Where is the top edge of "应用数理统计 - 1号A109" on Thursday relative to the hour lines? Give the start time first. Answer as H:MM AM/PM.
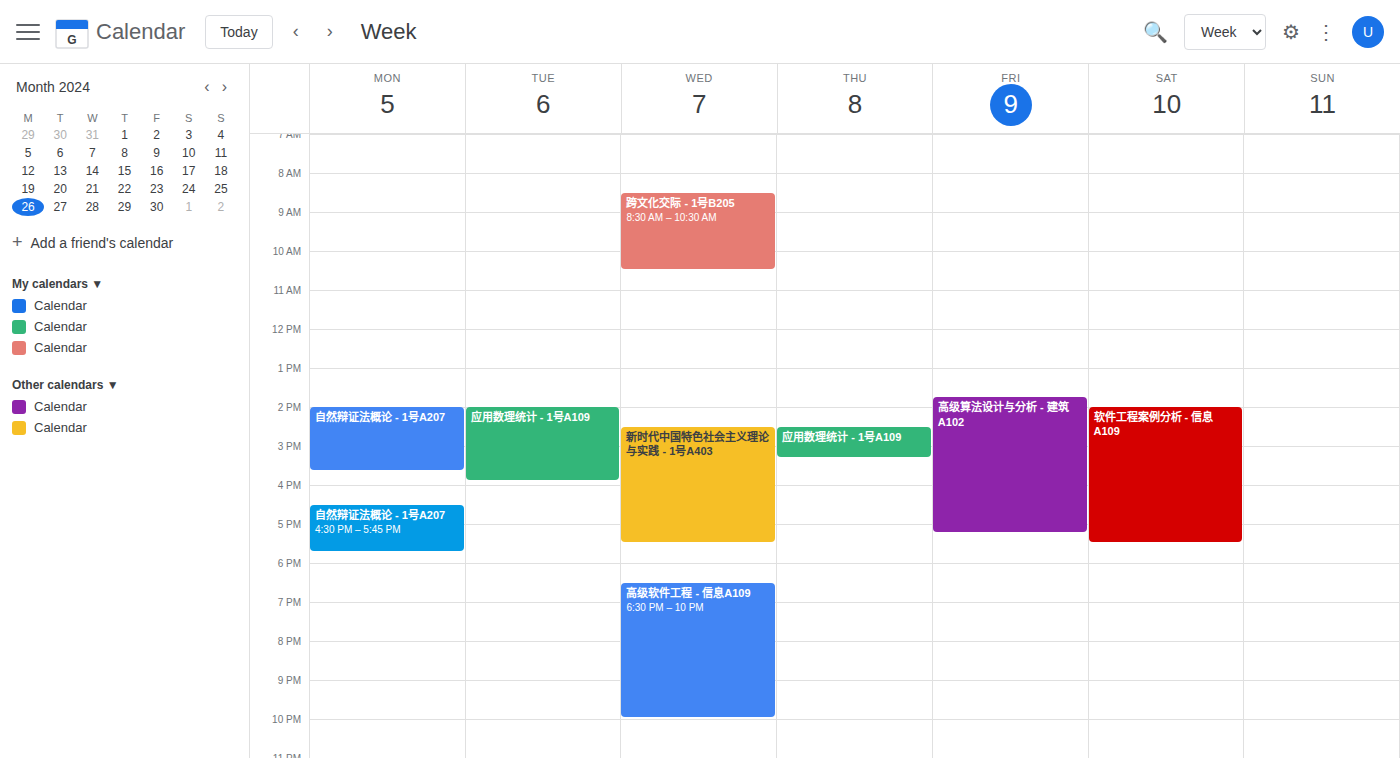
2:30 PM -- halfway between the 2 PM and 3 PM lines.